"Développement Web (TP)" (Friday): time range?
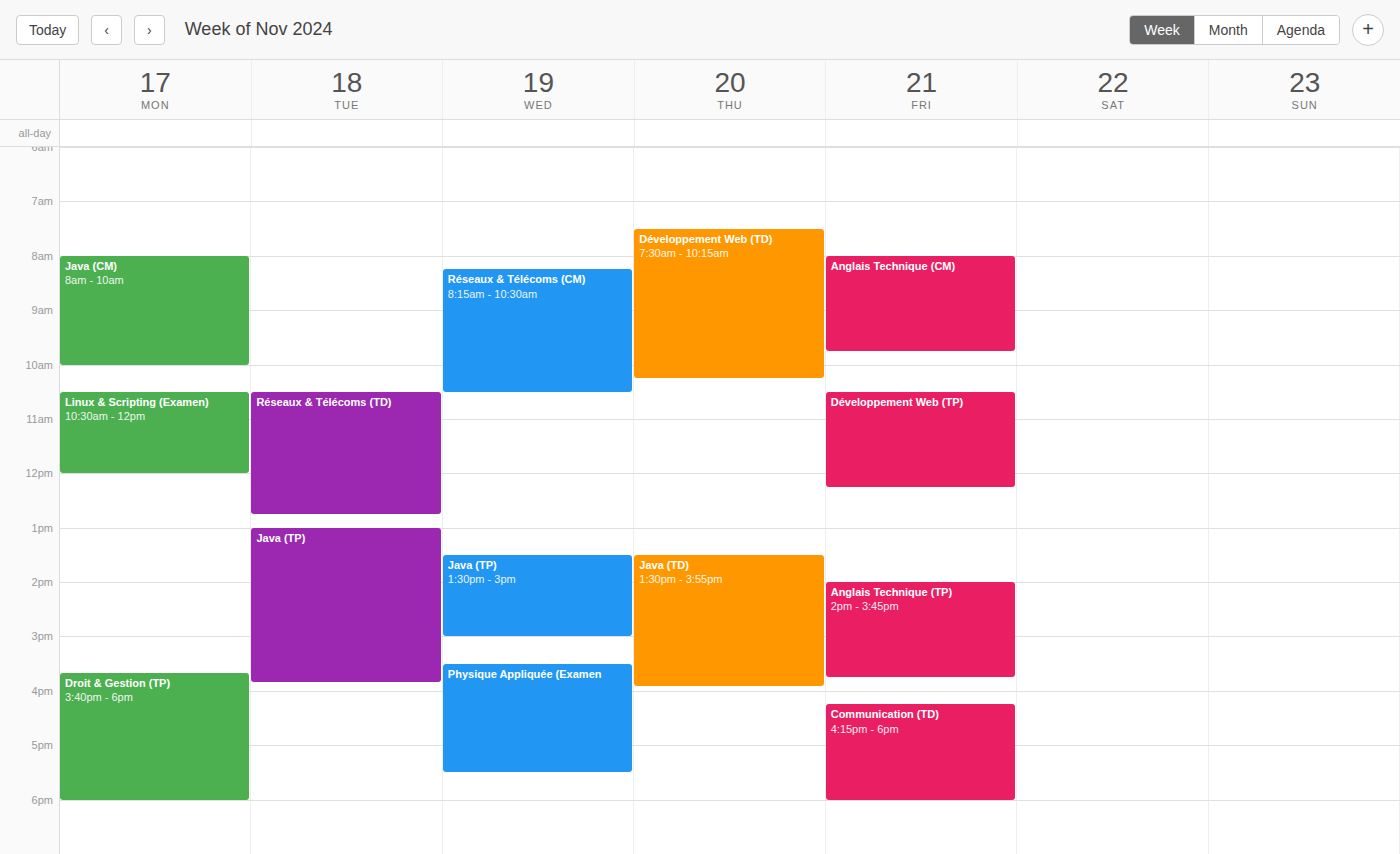
10:30 AM to 12:15 PM